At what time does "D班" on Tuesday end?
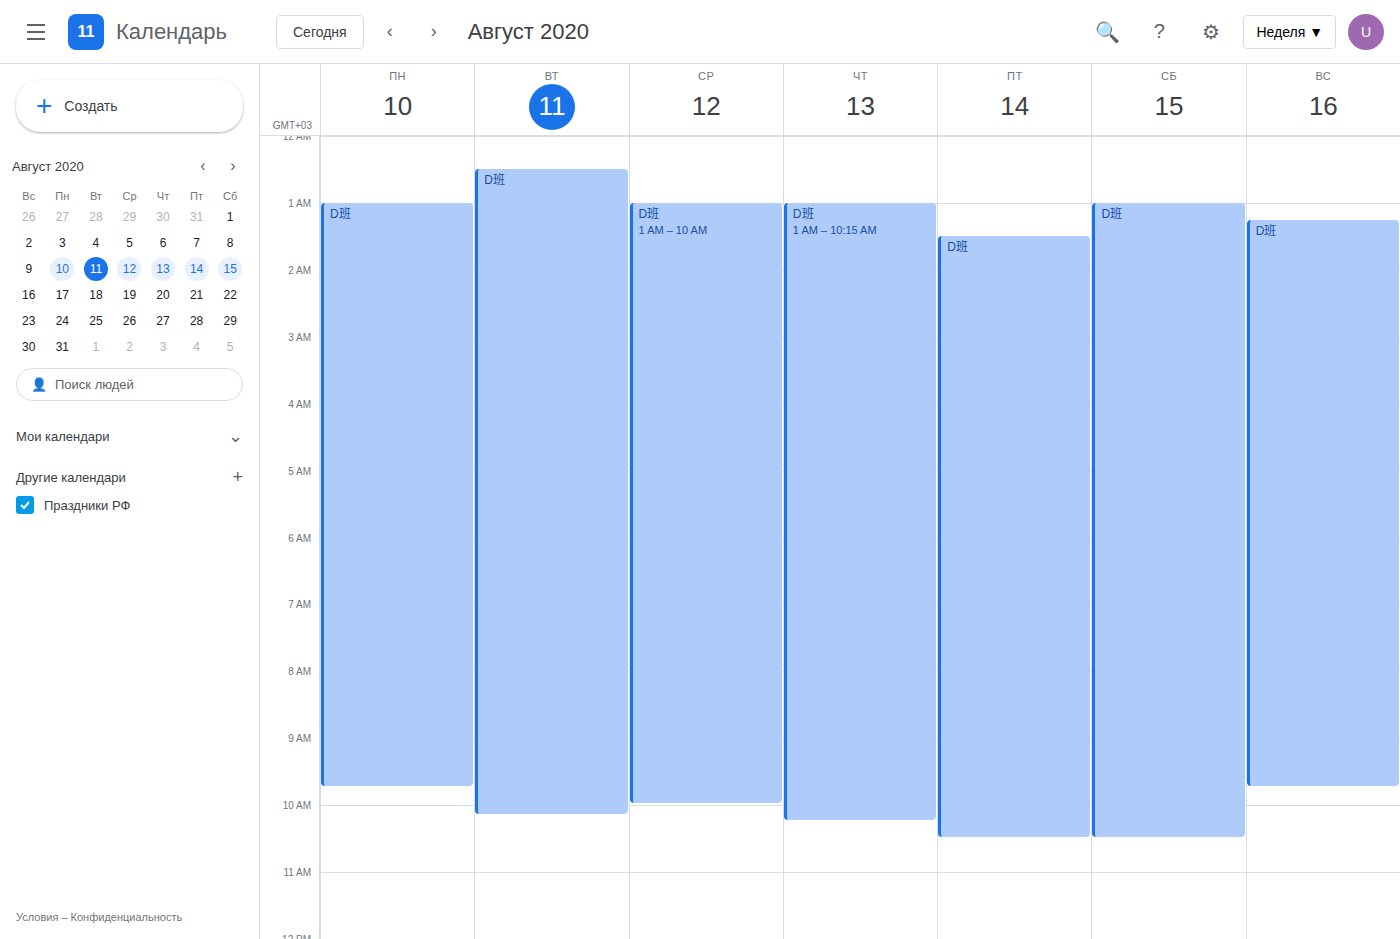
10:10 AM